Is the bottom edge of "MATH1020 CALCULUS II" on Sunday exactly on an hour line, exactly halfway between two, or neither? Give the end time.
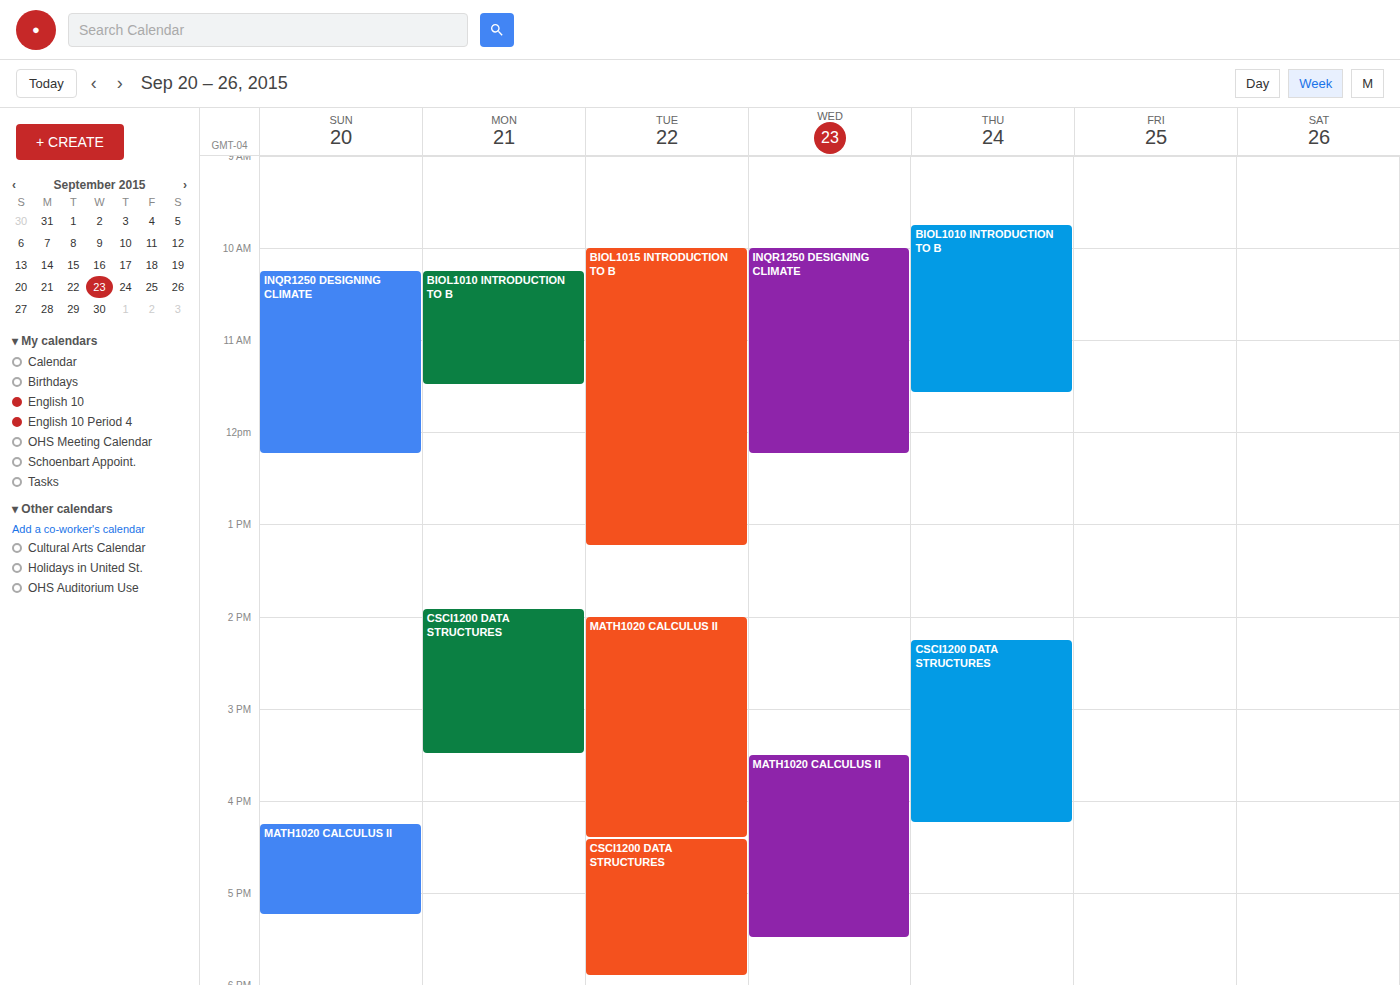
5:15 PM -- neither: a quarter of the way from the 5 PM line to the 6 PM line.